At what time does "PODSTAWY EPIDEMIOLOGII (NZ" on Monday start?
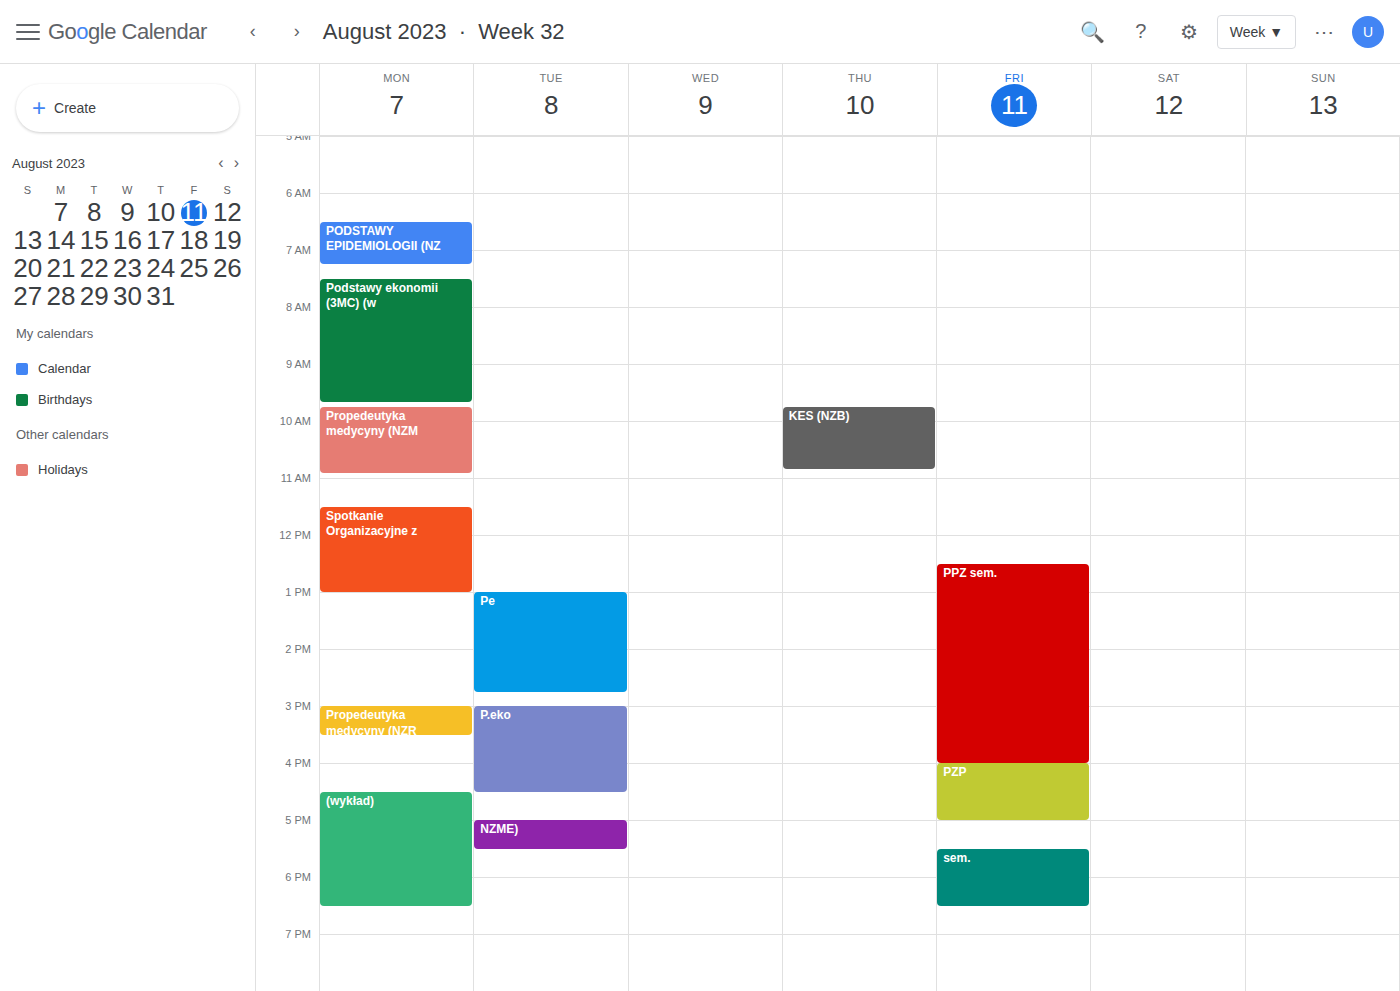
6:30 AM